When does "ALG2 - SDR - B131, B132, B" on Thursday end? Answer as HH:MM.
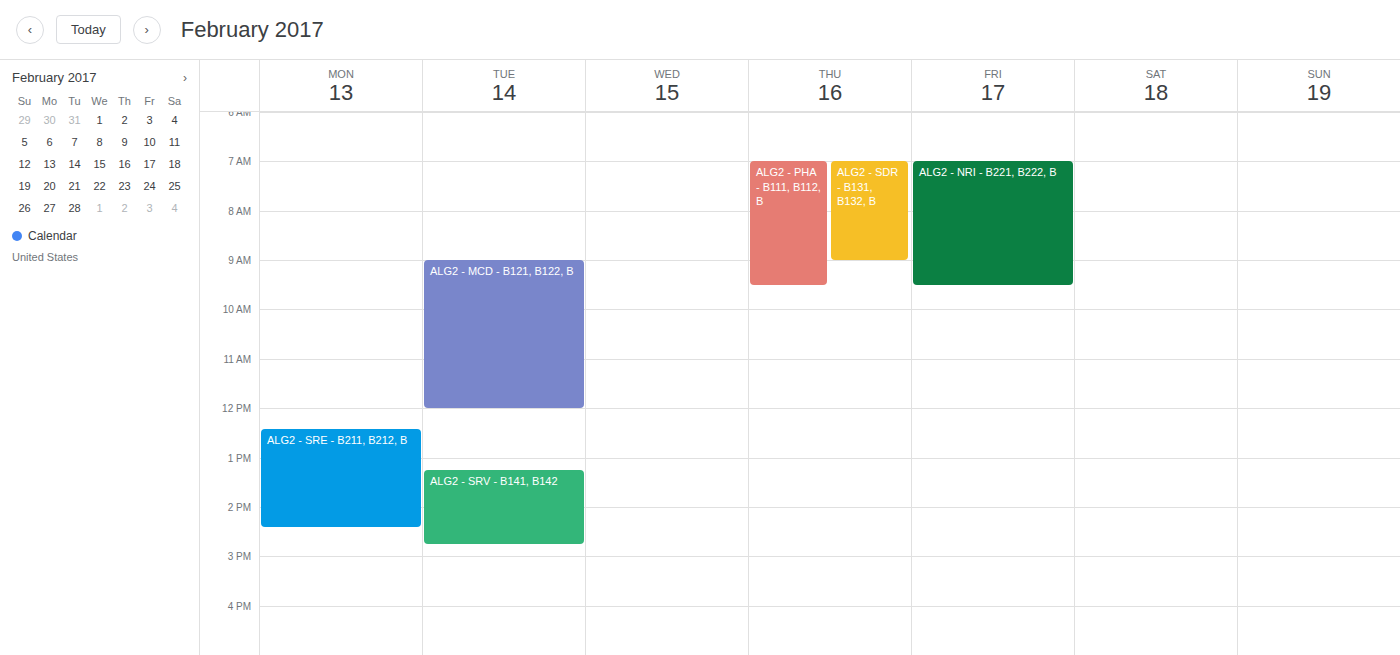
09:00